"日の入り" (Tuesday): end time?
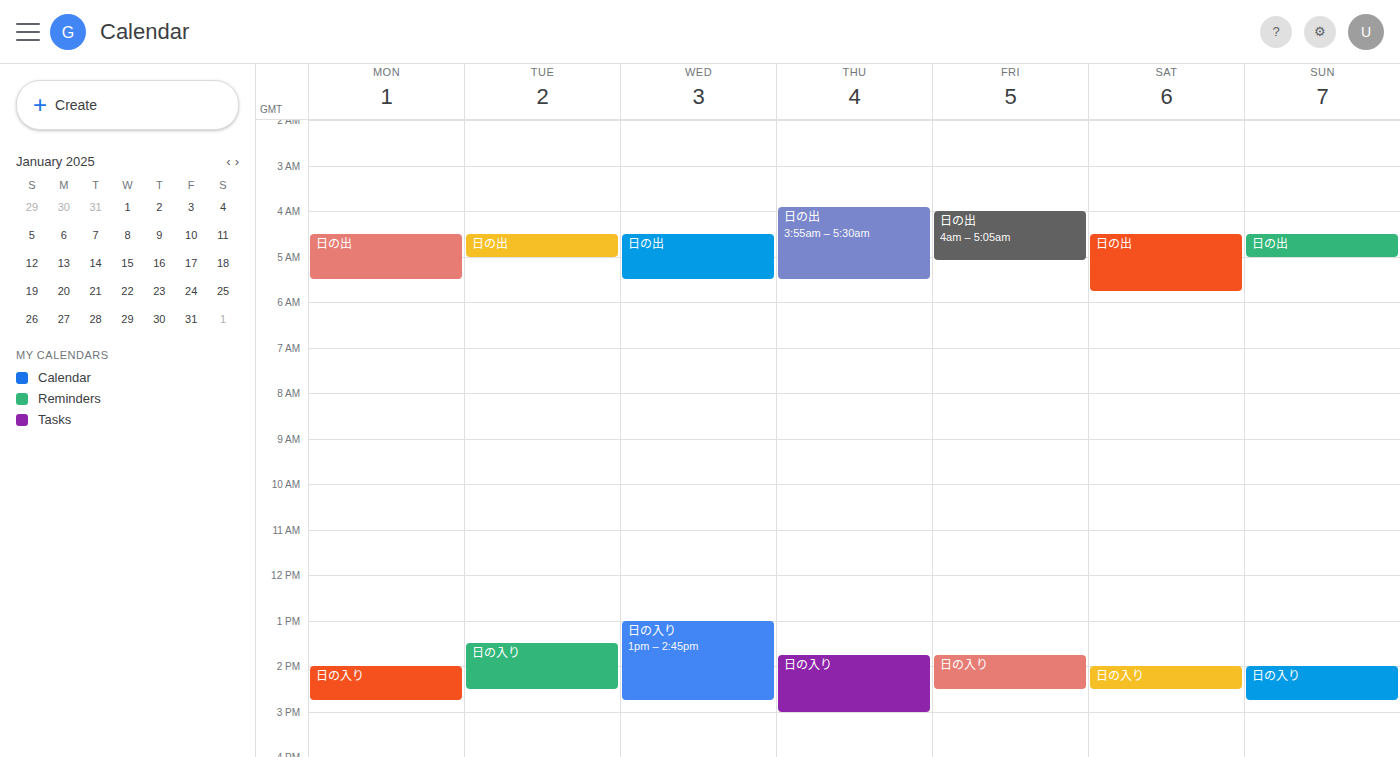
2:30 PM